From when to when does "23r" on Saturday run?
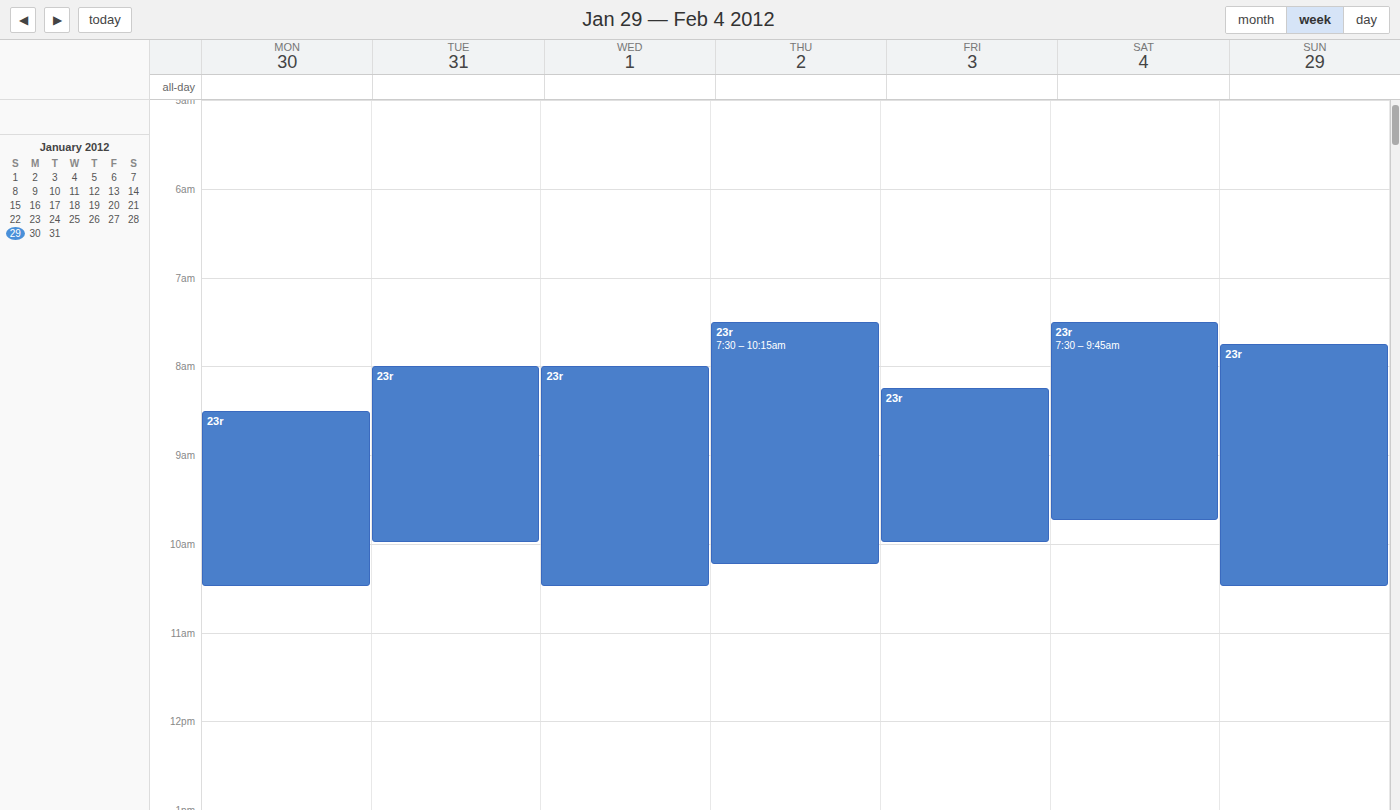
7:30 AM to 9:45 AM